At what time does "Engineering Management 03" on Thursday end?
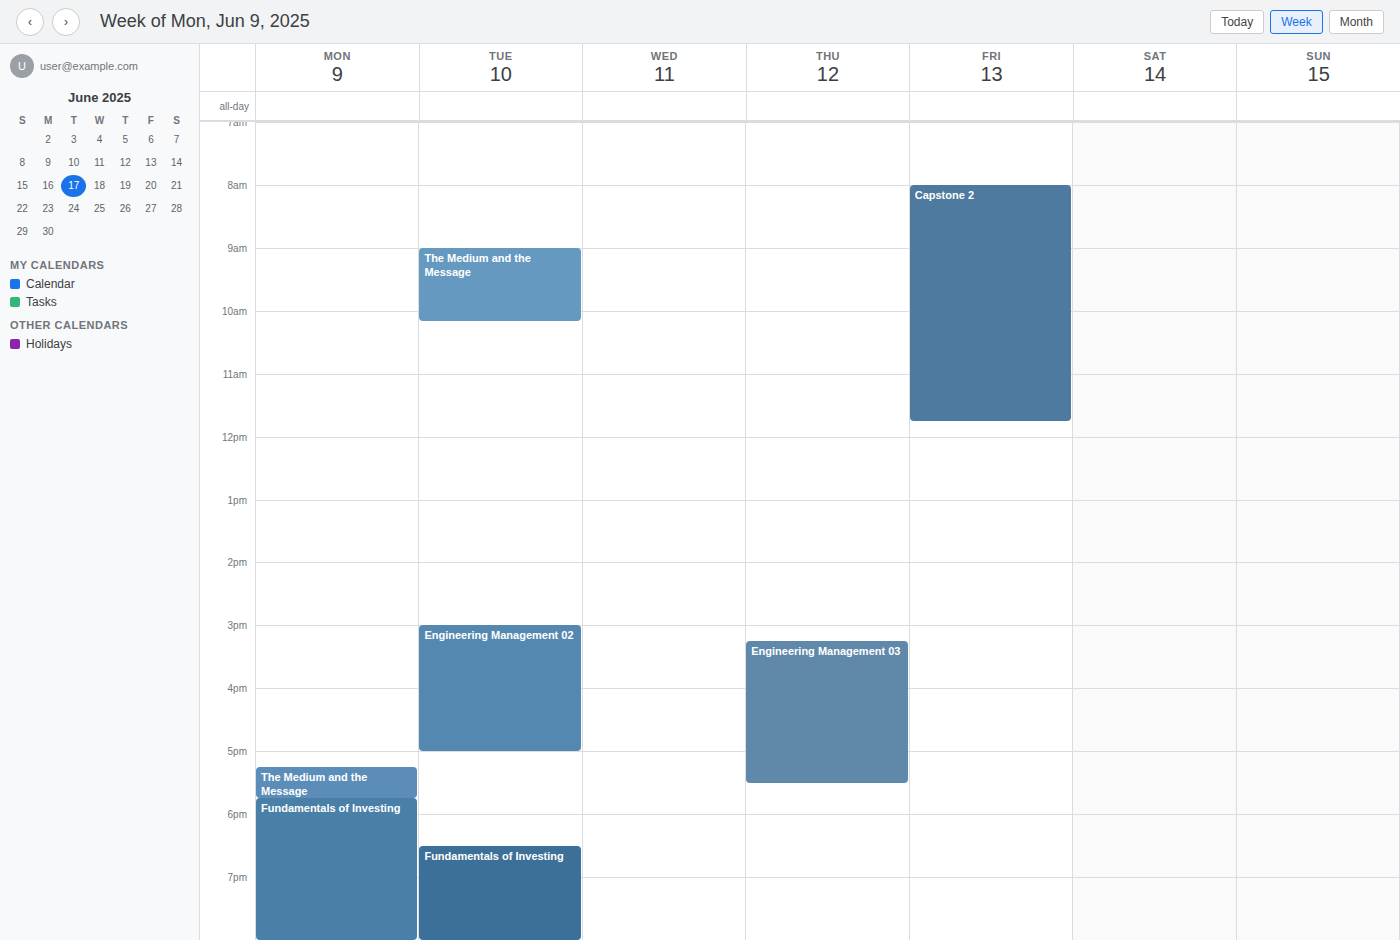
5:30 PM